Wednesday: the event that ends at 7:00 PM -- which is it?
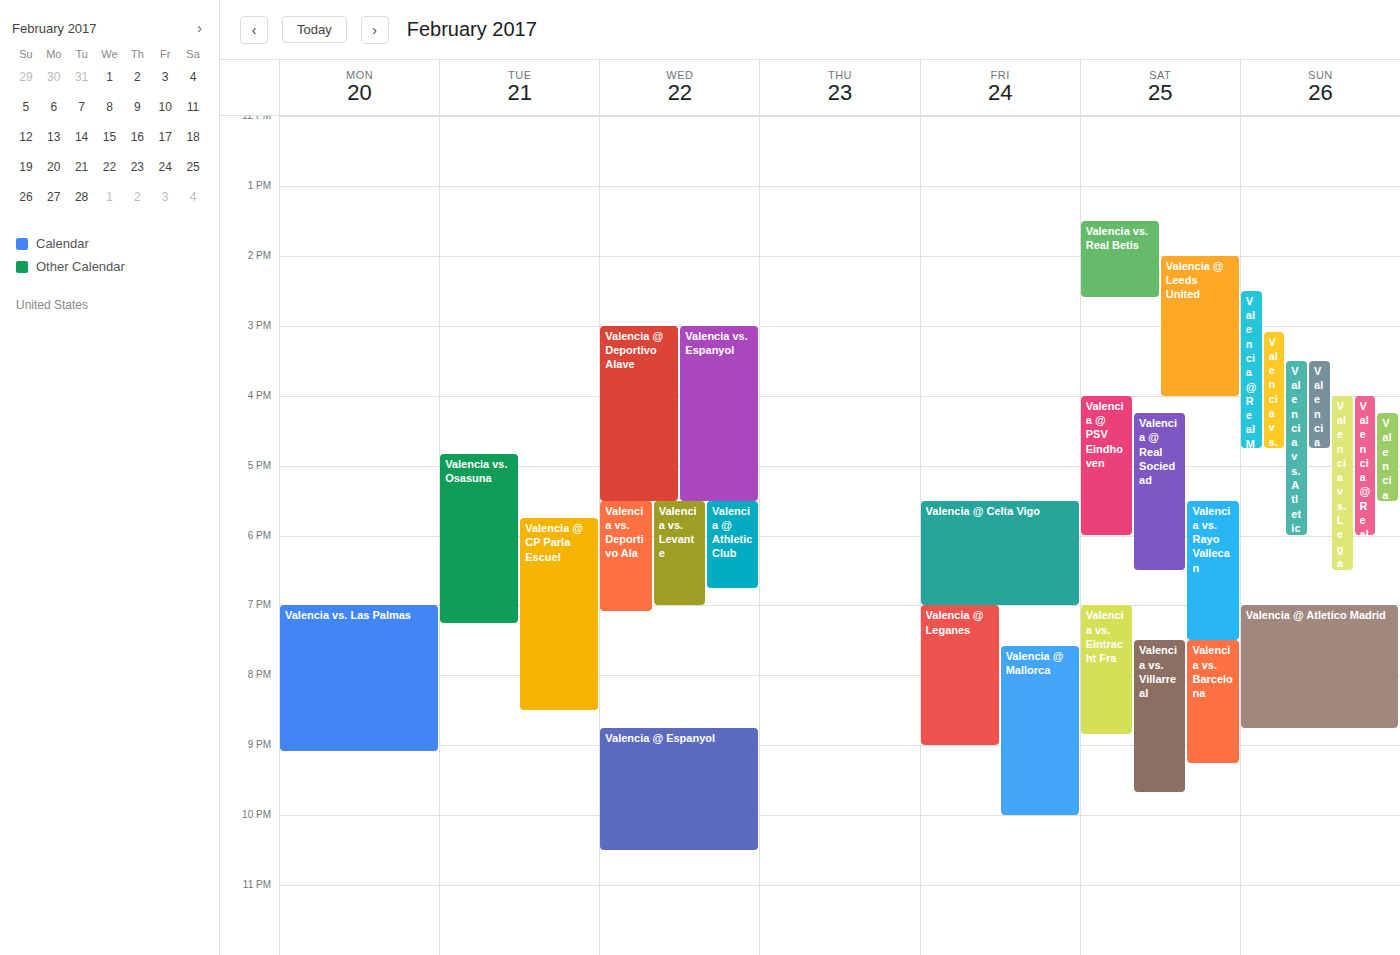
"Valencia vs. Levante"